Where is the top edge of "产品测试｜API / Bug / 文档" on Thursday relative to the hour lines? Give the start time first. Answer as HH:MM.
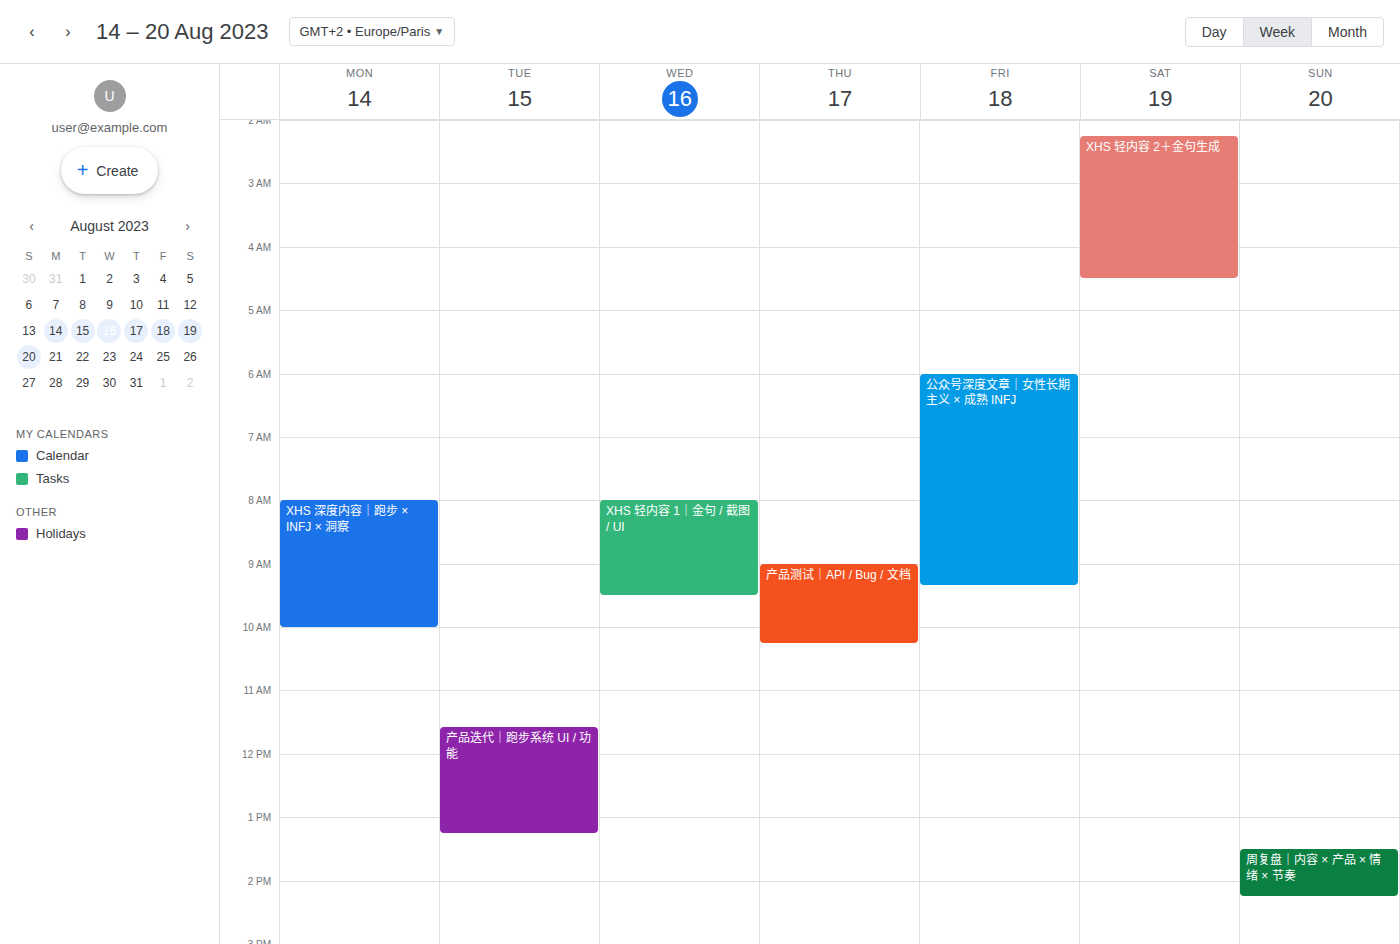
09:00 -- exactly on the 09:00 line.